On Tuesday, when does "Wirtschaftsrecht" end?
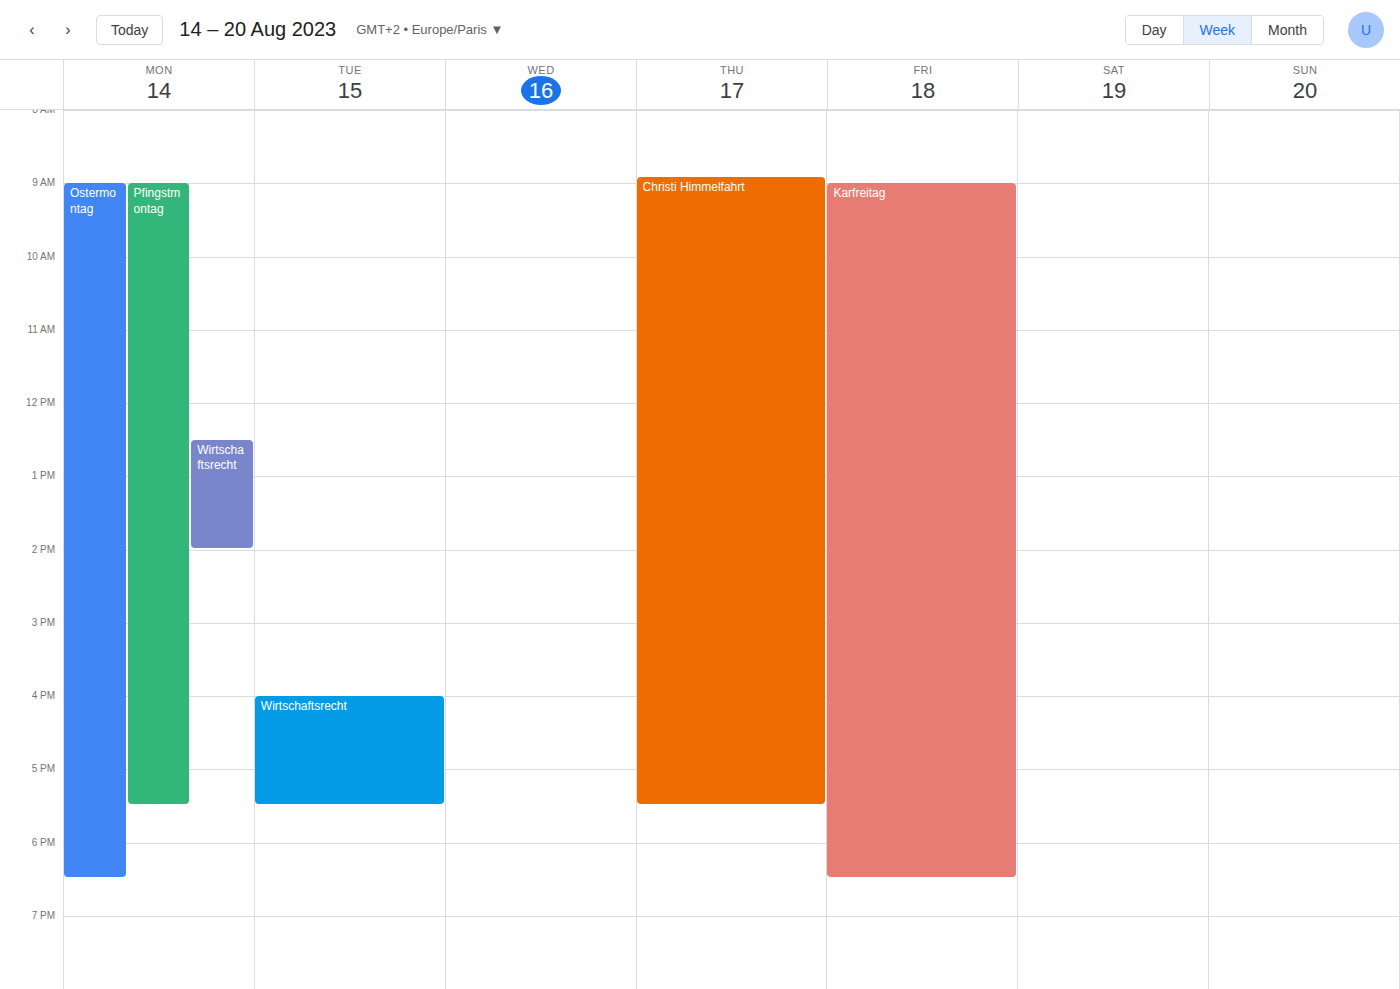
5:30 PM